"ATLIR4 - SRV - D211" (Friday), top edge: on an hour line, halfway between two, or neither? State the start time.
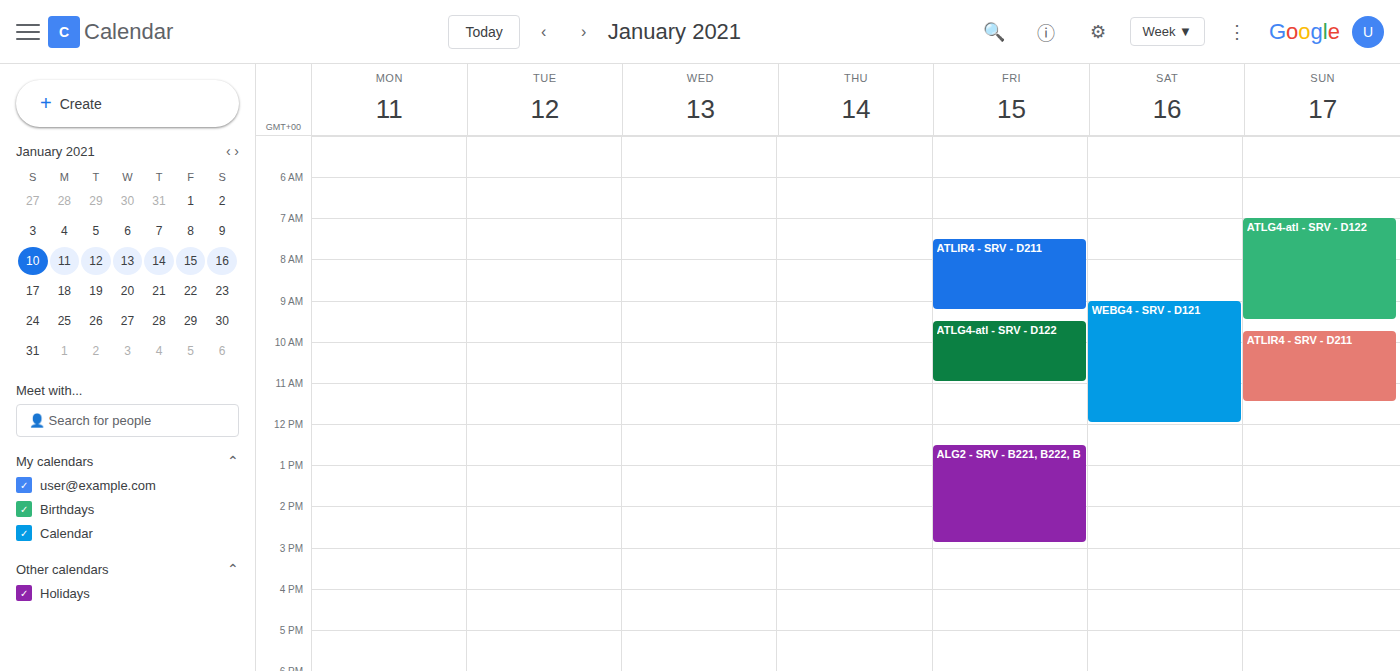
07:30 -- halfway between the 07:00 and 08:00 lines.